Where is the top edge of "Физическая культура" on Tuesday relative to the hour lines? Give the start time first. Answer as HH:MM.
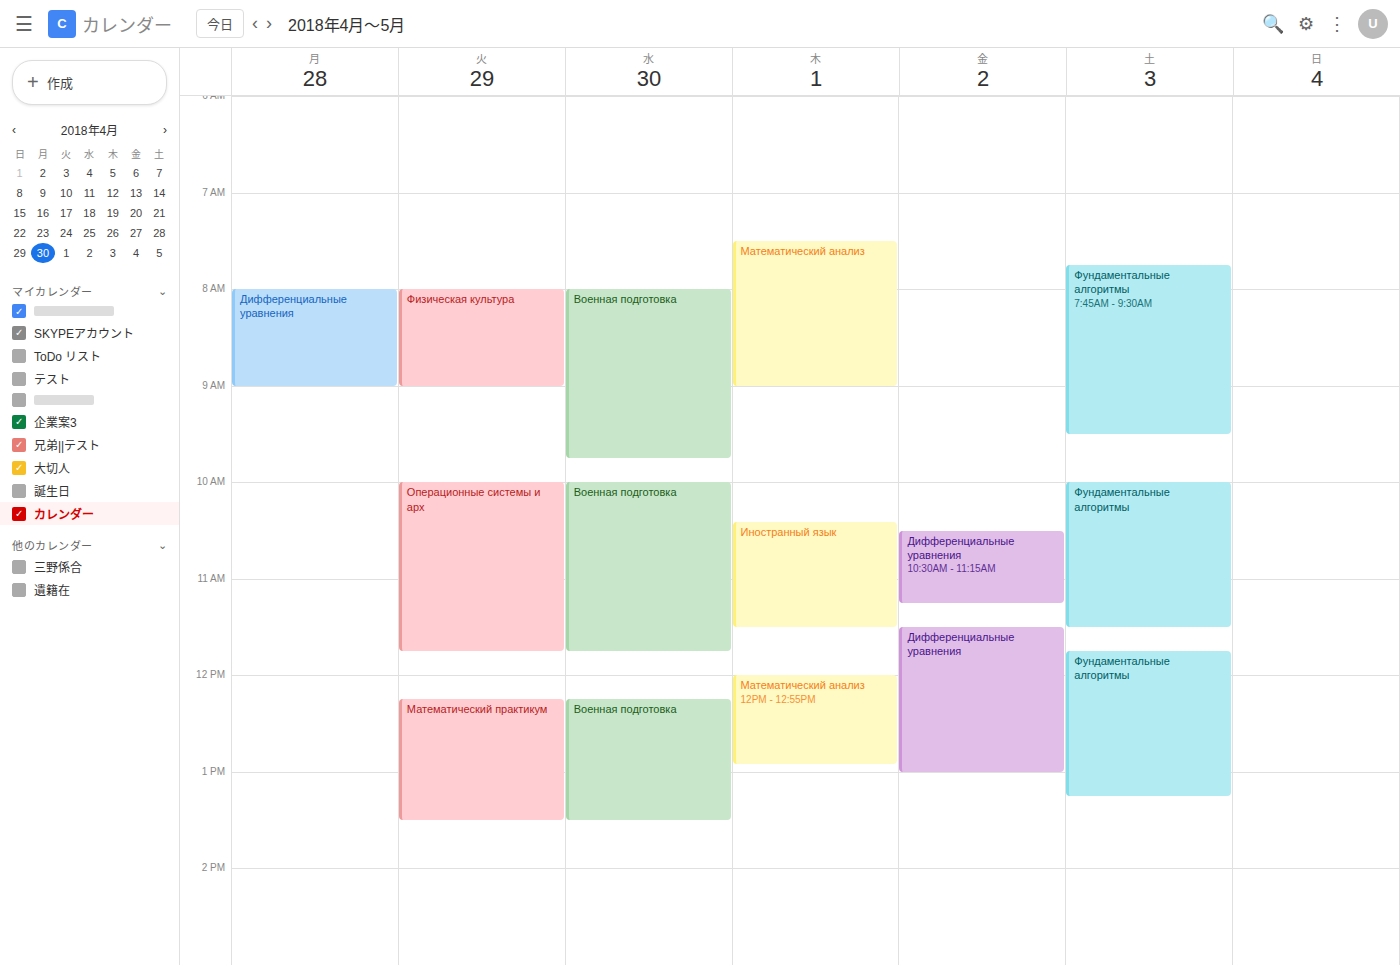
08:00 -- exactly on the 08:00 line.